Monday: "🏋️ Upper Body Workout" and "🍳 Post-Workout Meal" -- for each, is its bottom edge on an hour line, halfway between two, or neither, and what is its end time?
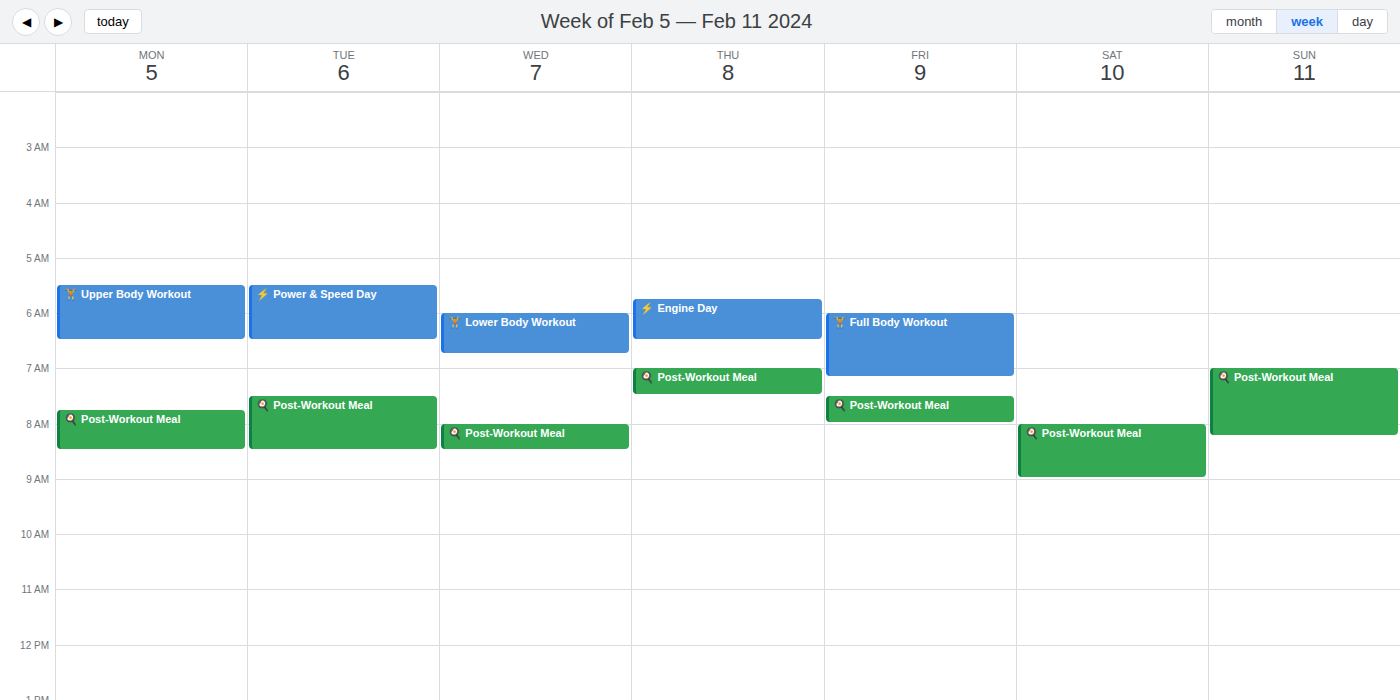
"🏋️ Upper Body Workout": 6:30 AM, halfway between the 6 AM and 7 AM lines. "🍳 Post-Workout Meal": 8:30 AM, halfway between the 8 AM and 9 AM lines.